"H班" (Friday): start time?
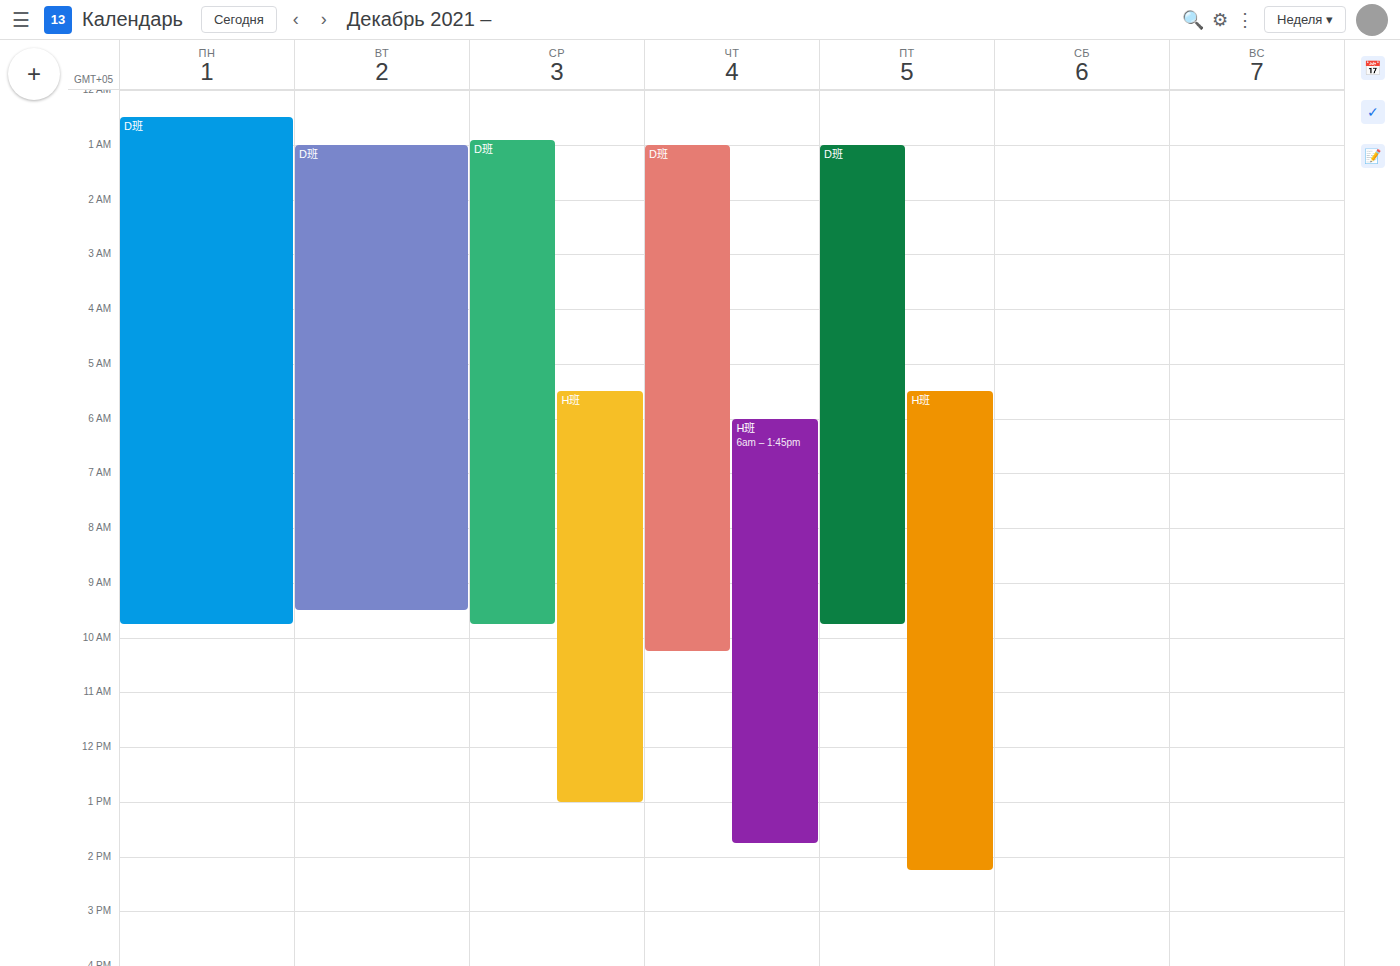
5:30 AM